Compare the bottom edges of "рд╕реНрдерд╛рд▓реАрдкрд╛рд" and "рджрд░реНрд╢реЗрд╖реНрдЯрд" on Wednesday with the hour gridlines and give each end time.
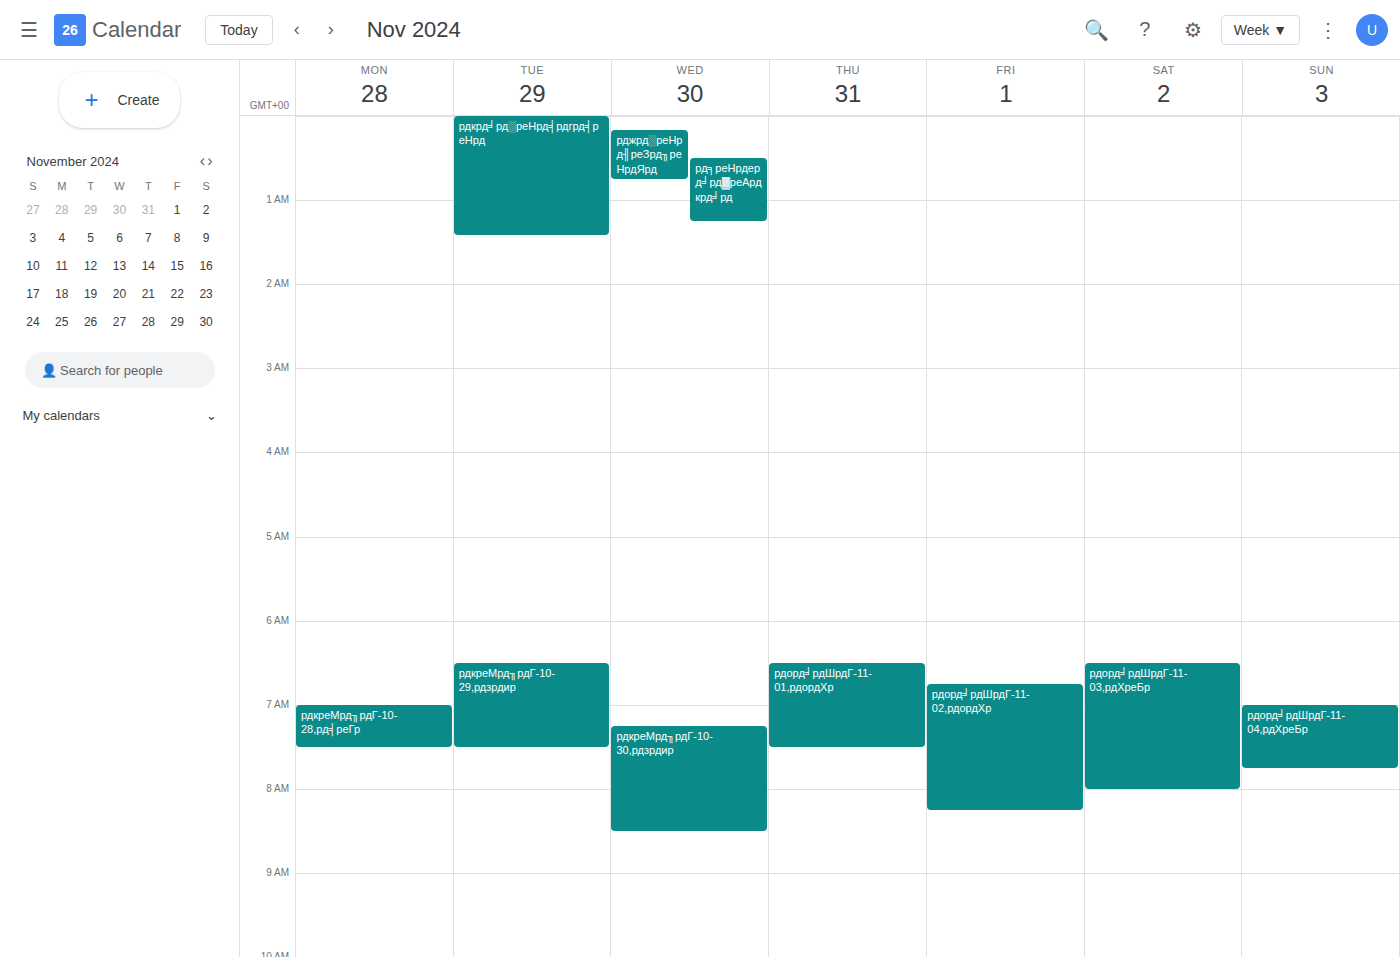
"рд╕реНрдерд╛рд▓реАрдкрд╛рд": 1:15 AM, neither: a quarter of the way from the 1 AM line to the 2 AM line. "рджрд░реНрд╢реЗрд╖реНрдЯрд": 12:45 AM, neither: three quarters of the way from the 12 AM line to the 1 AM line.